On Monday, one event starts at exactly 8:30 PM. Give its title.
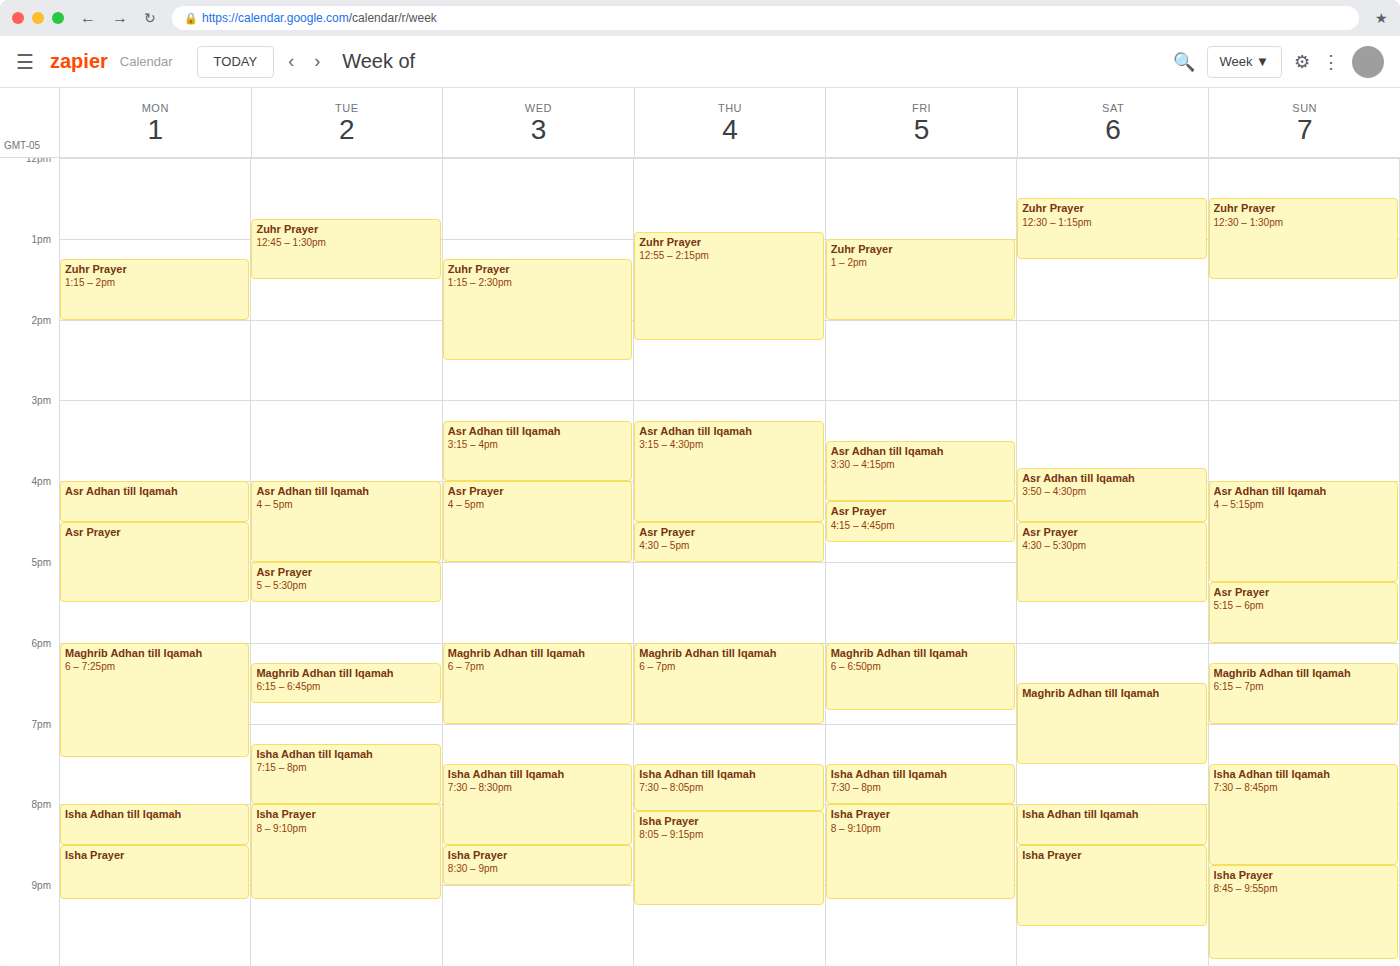
"Isha Prayer"